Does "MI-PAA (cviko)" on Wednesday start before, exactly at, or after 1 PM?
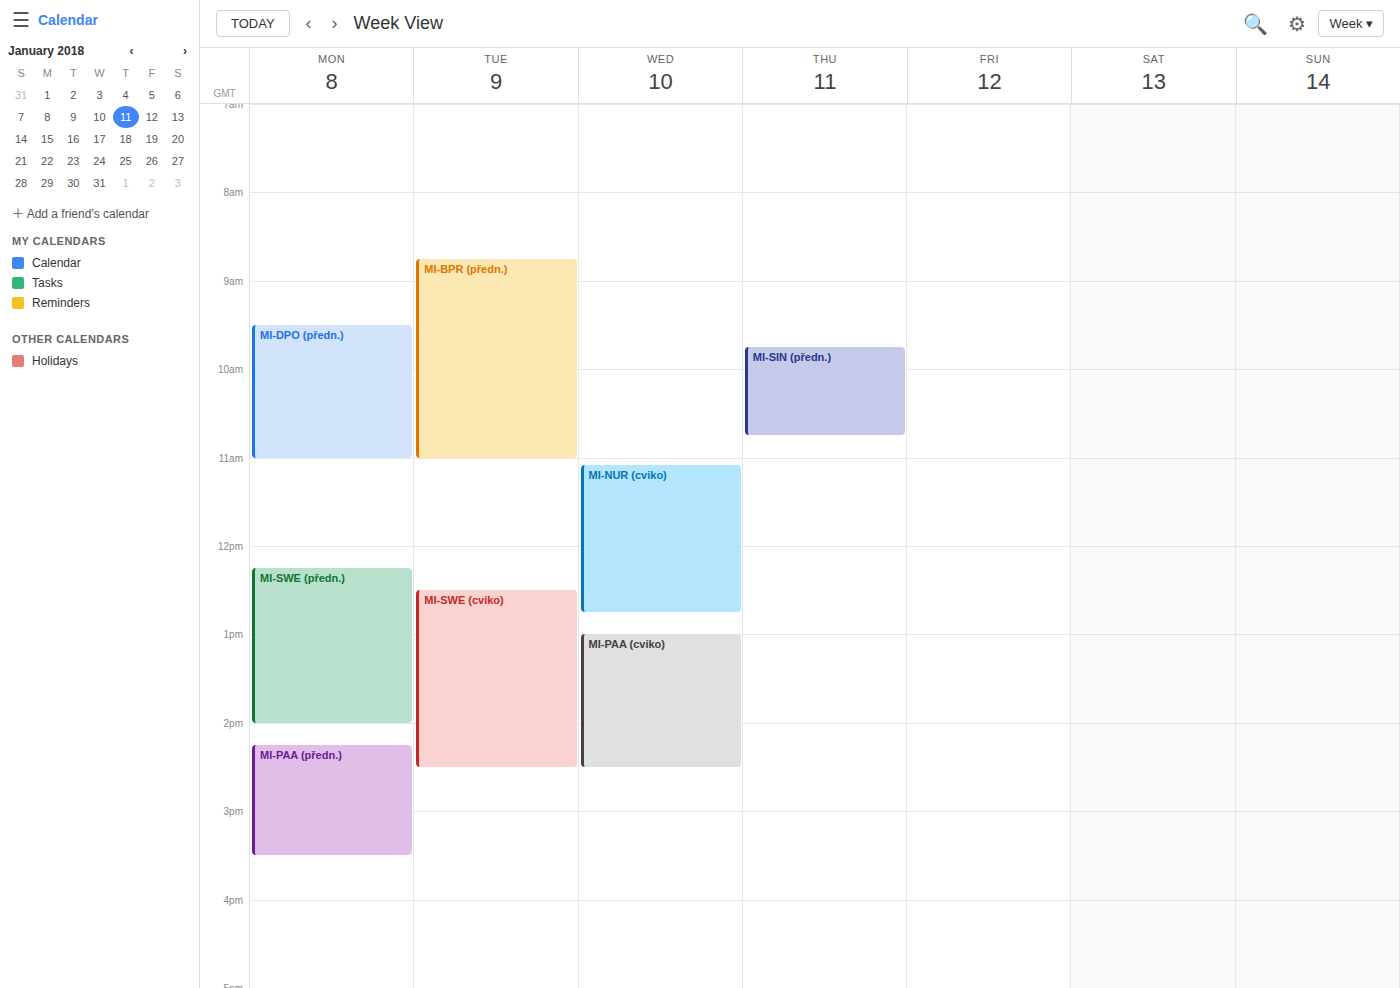
1:00 PM -- exactly at 1 PM, on the 1 PM line.